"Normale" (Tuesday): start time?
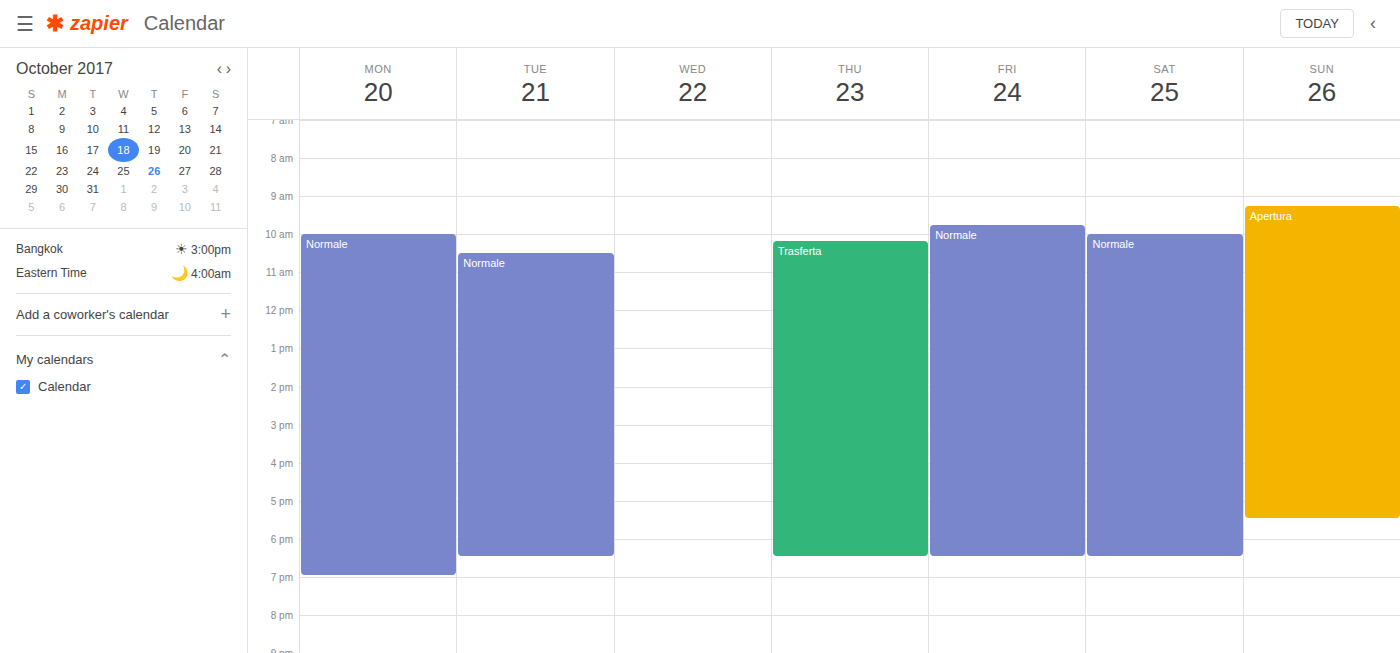
10:30 AM